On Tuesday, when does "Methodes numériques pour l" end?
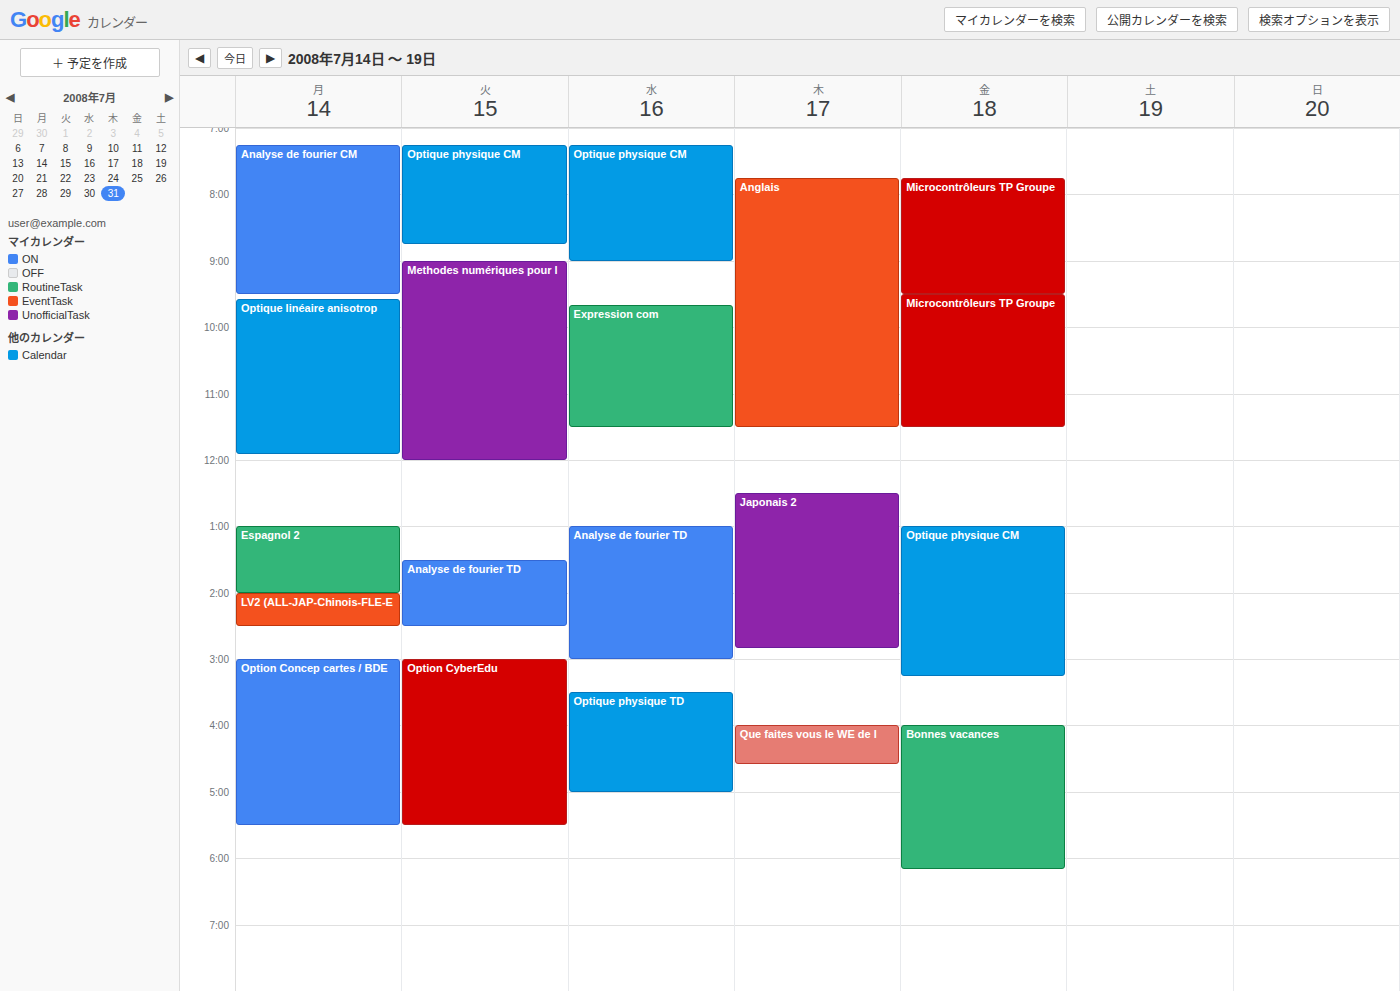
12:00 PM